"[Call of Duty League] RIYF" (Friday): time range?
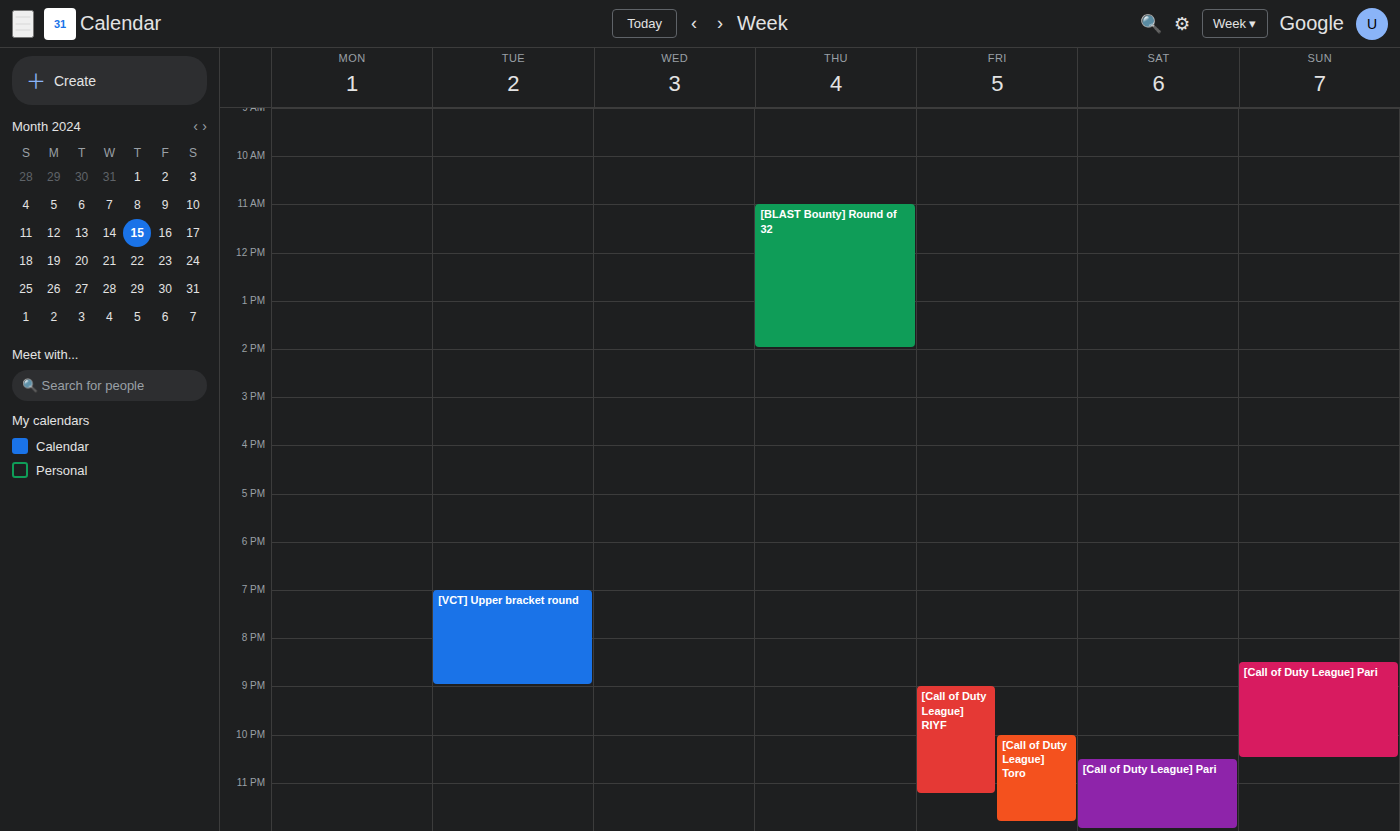
9:00 PM to 11:15 PM